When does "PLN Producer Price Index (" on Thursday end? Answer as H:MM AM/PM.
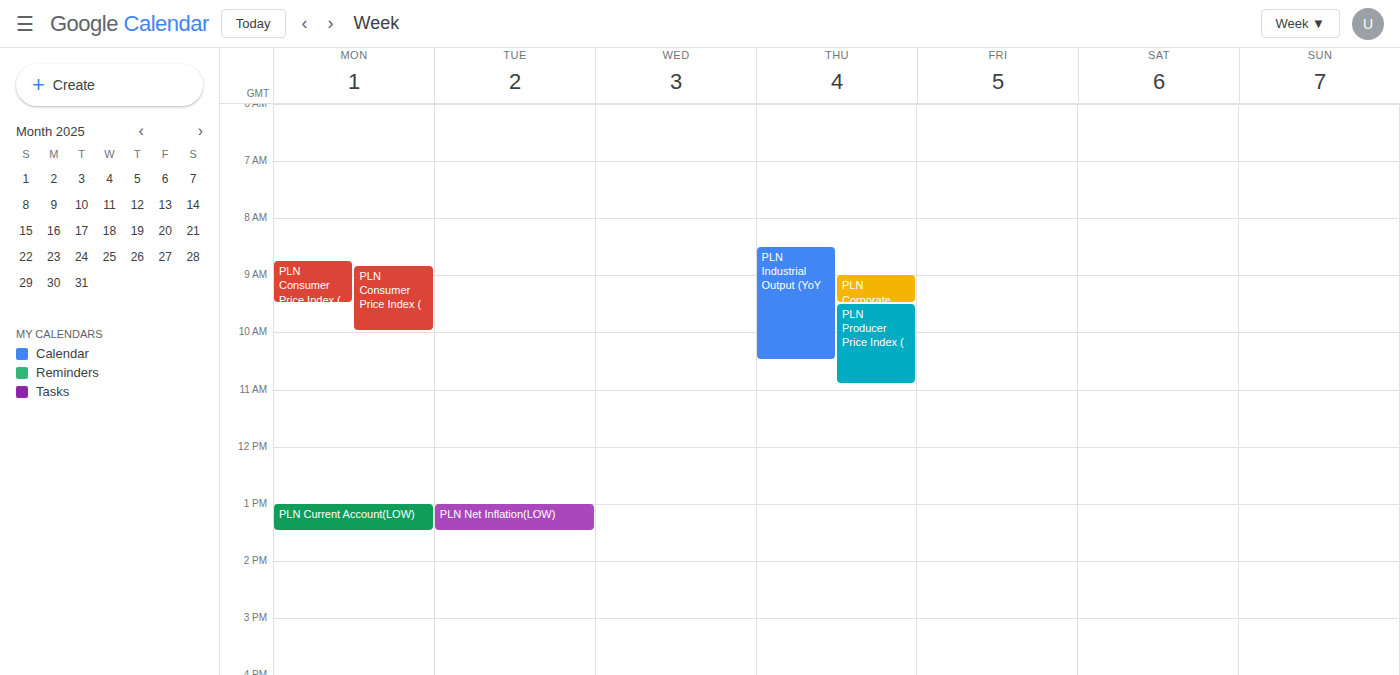
10:55 AM